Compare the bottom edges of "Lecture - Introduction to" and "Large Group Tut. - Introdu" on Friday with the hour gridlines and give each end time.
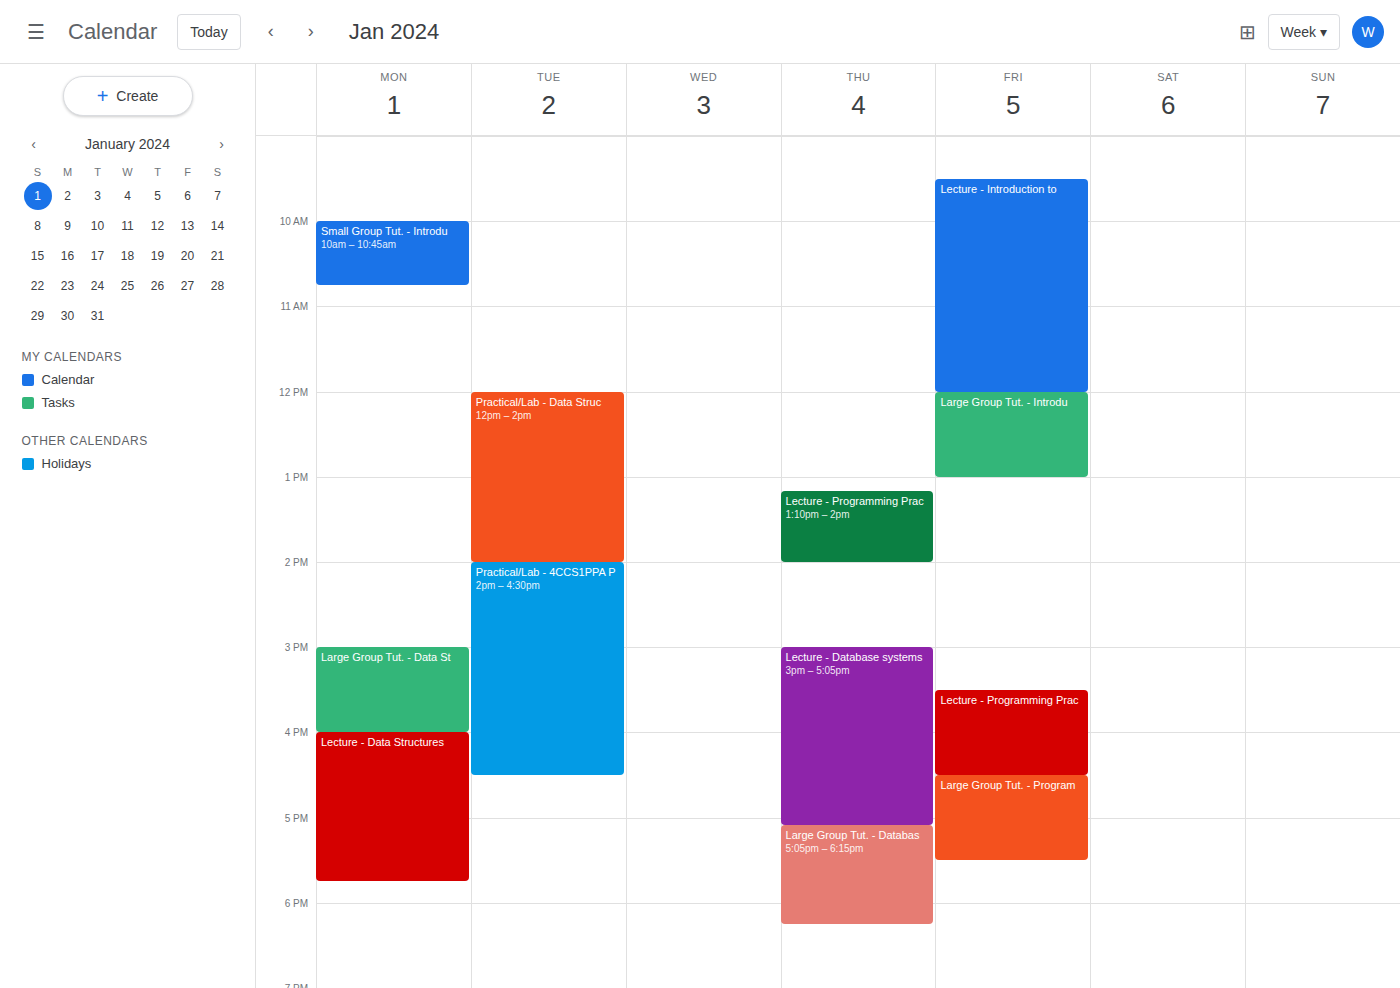
"Lecture - Introduction to": 12:00 PM, exactly on the 12 PM line. "Large Group Tut. - Introdu": 1:00 PM, exactly on the 1 PM line.